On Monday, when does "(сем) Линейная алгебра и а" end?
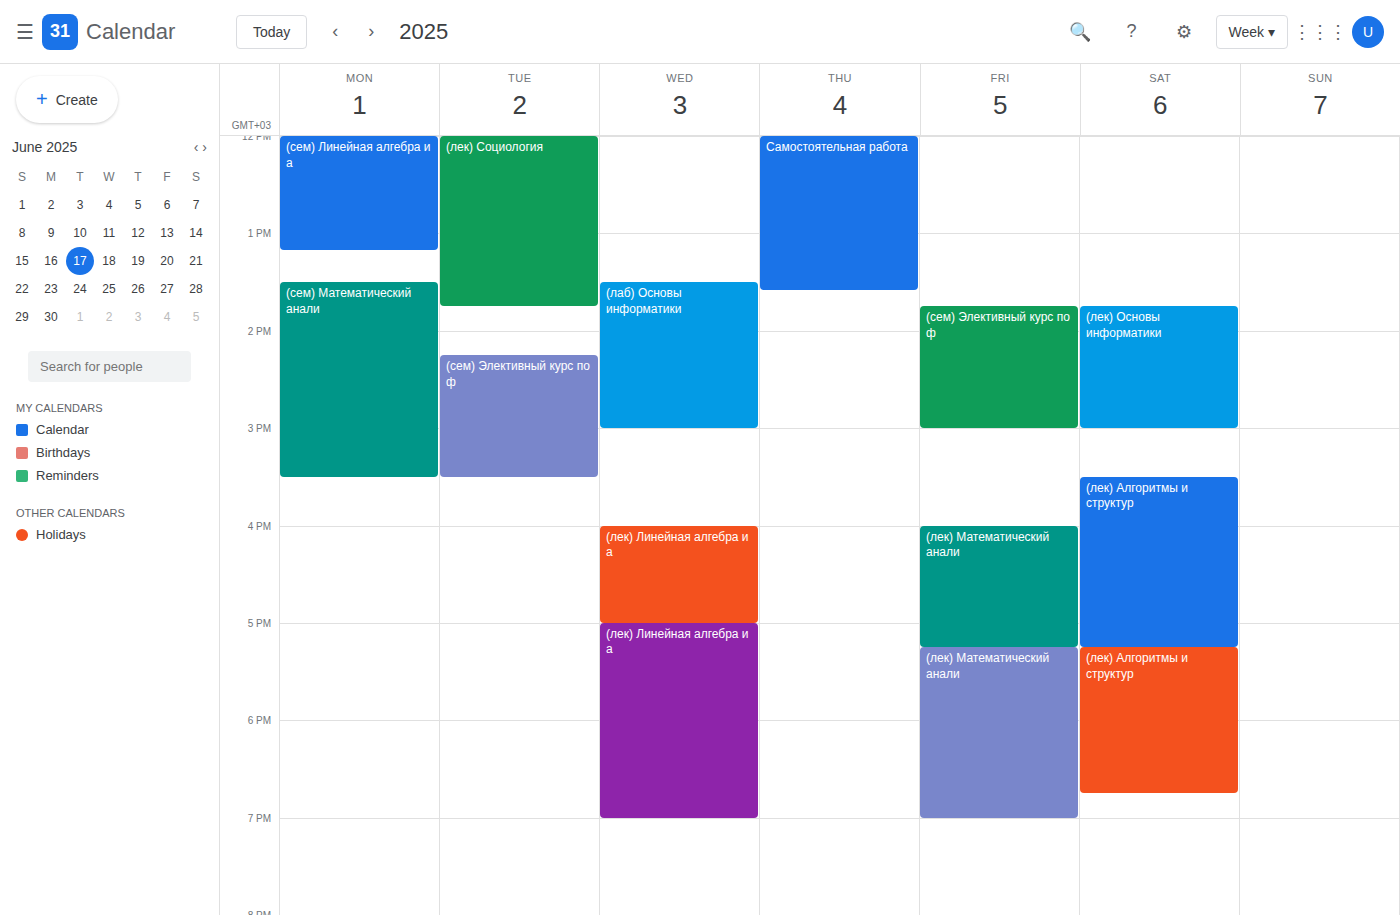
1:10 PM